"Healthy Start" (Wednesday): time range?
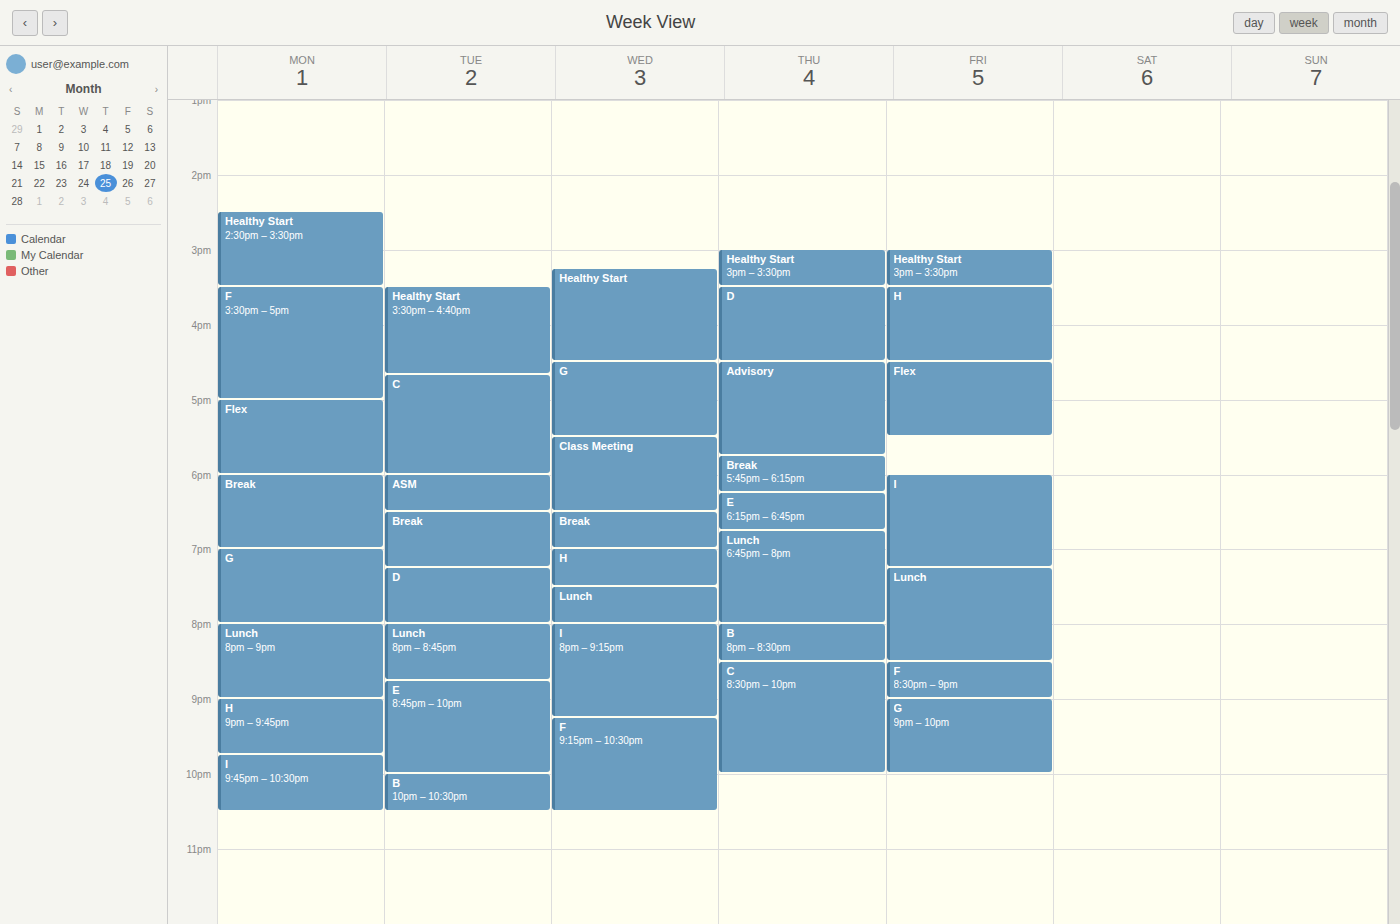
15:15 to 16:30